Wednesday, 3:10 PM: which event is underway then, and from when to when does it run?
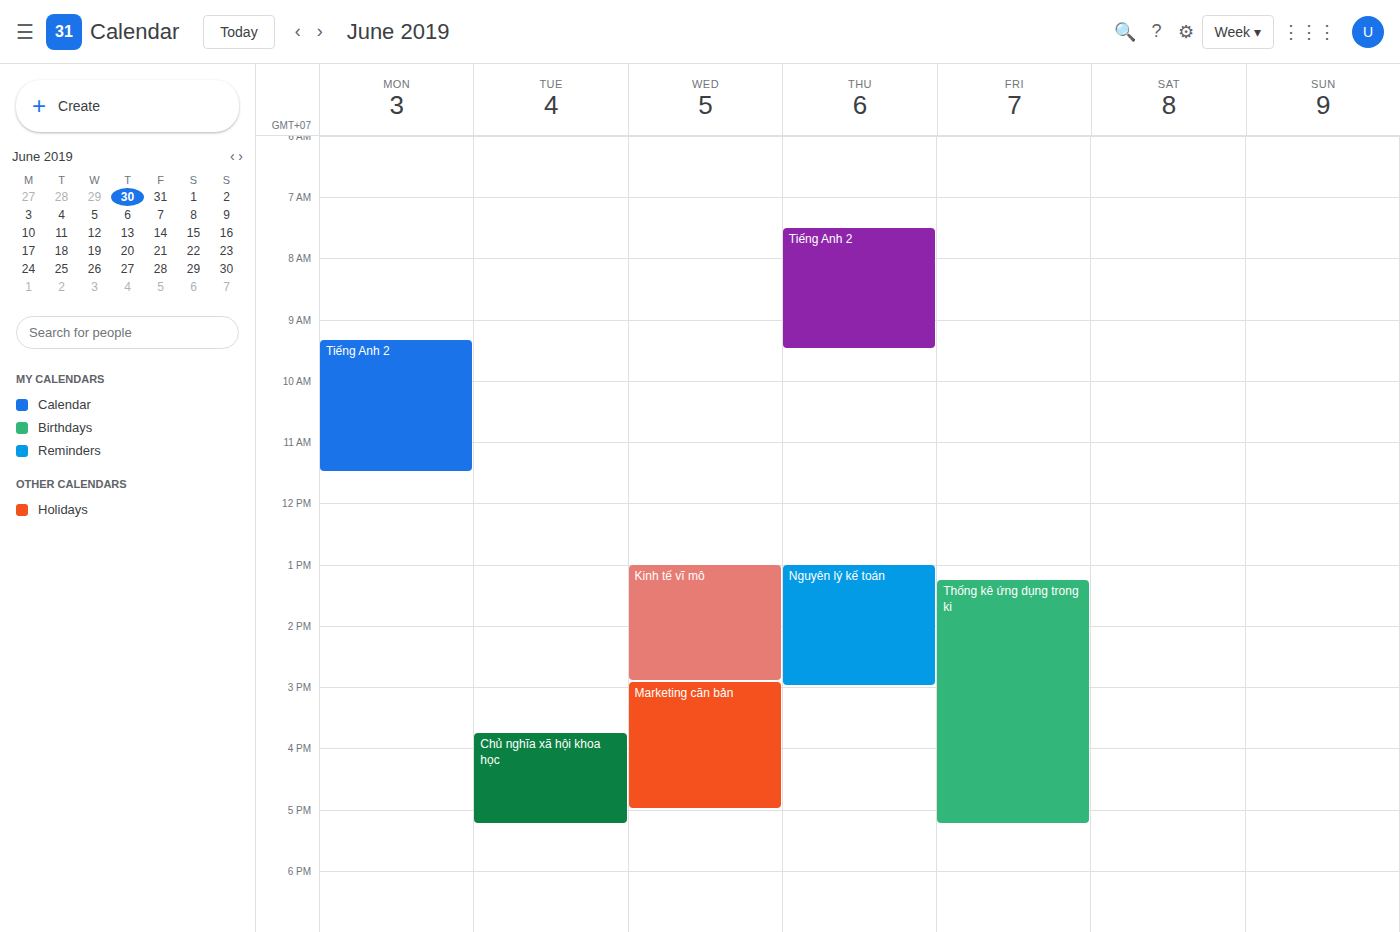
"Marketing căn bản", 2:55 PM to 5:00 PM